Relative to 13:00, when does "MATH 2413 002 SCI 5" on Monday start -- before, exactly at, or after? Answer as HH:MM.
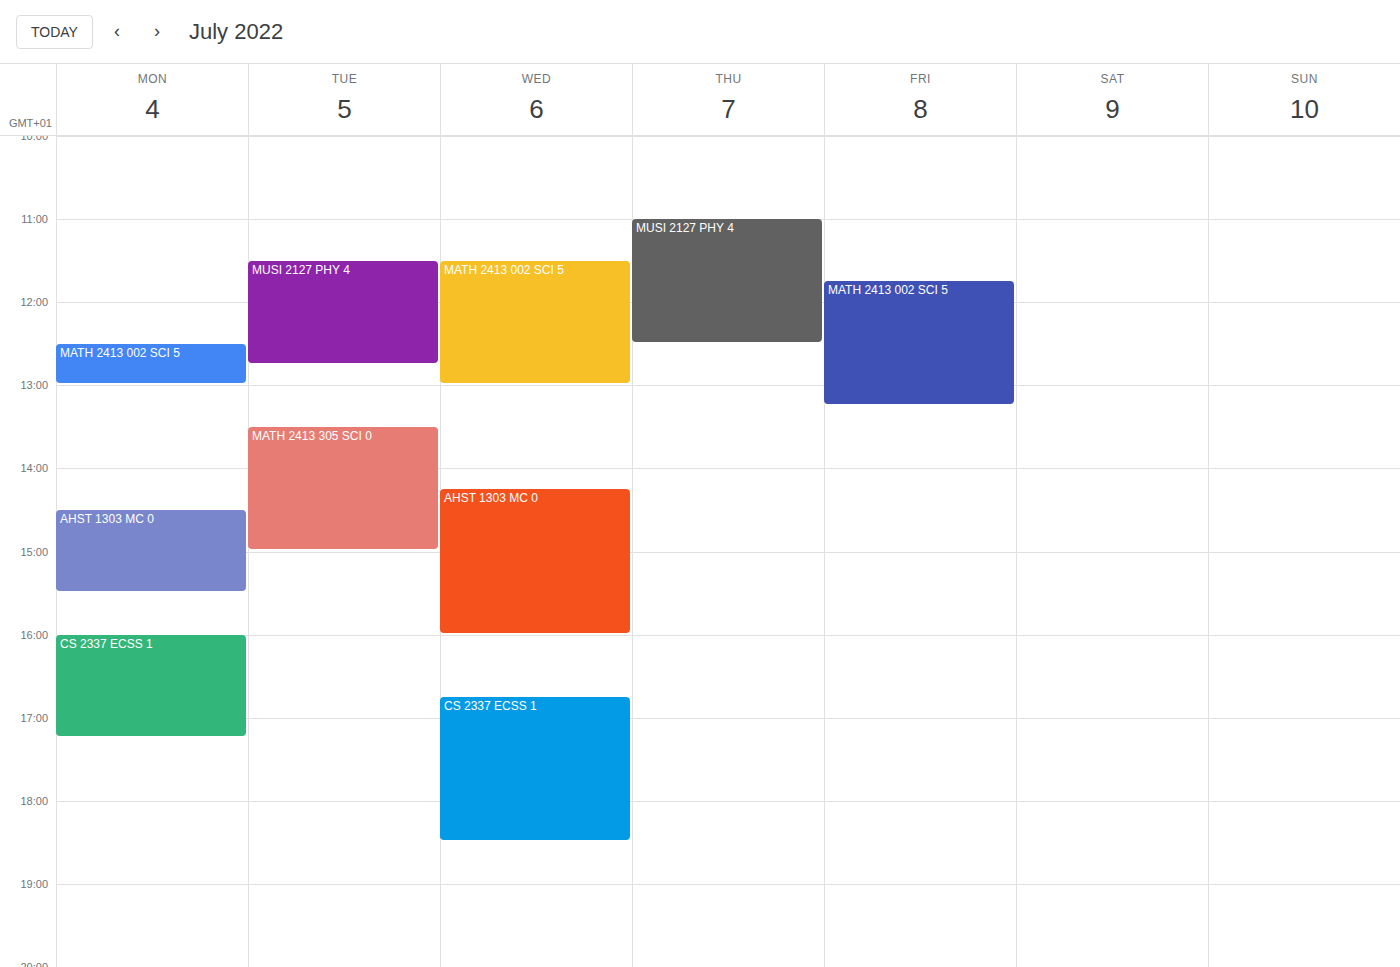
12:30 -- before 13:00, 30 minutes above the 13:00 line.